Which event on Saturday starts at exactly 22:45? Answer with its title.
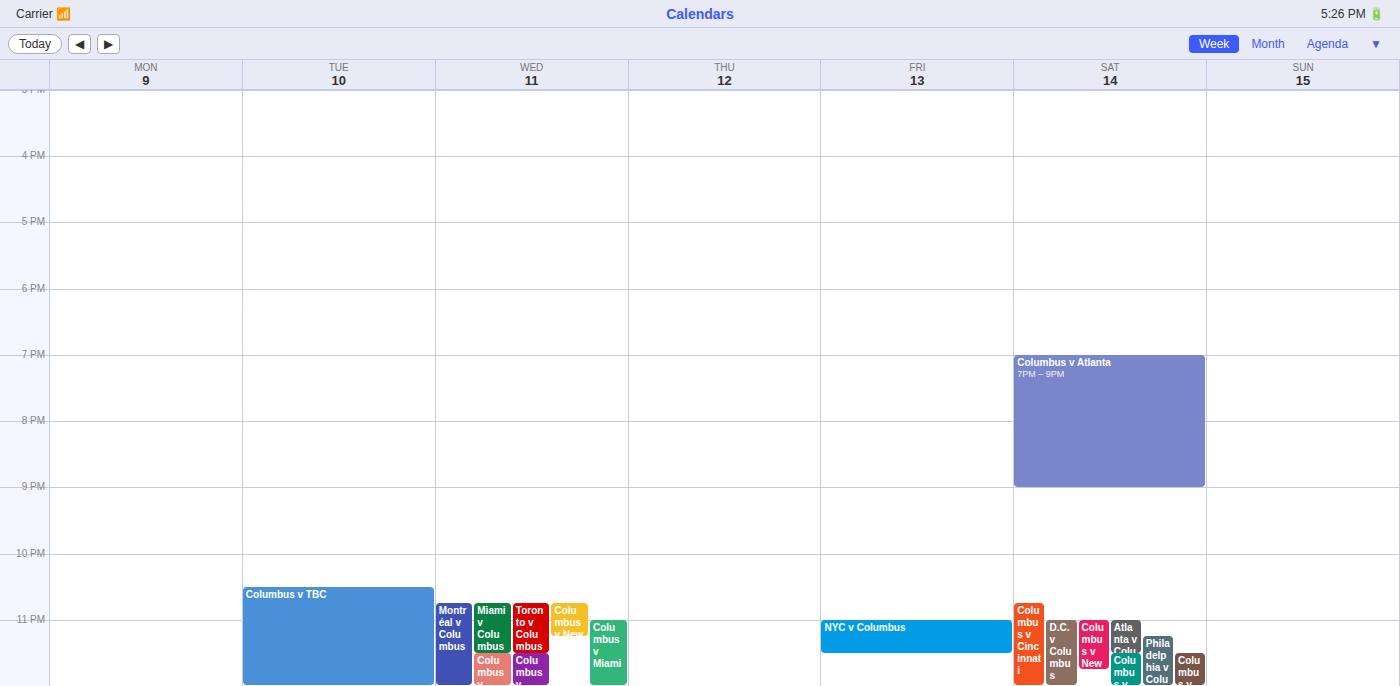
"Columbus v Cincinnati"